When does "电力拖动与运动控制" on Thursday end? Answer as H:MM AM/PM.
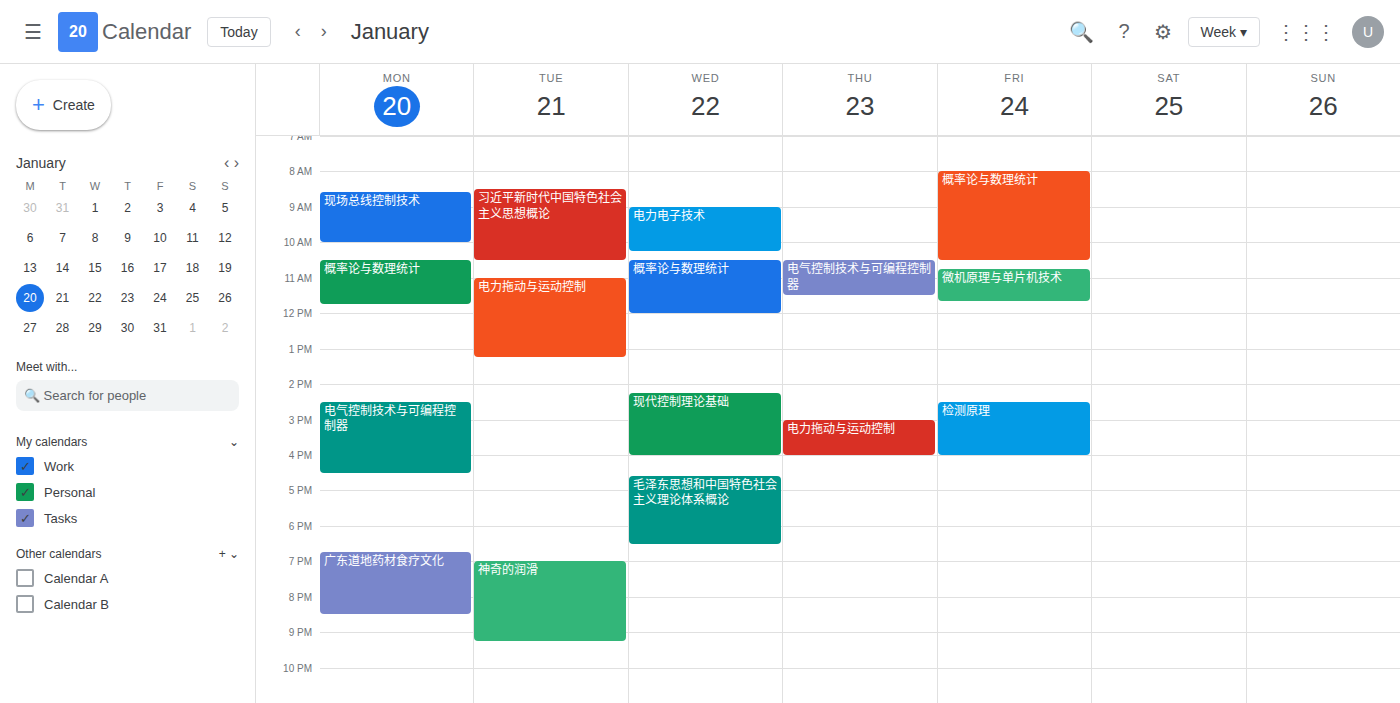
4:00 PM